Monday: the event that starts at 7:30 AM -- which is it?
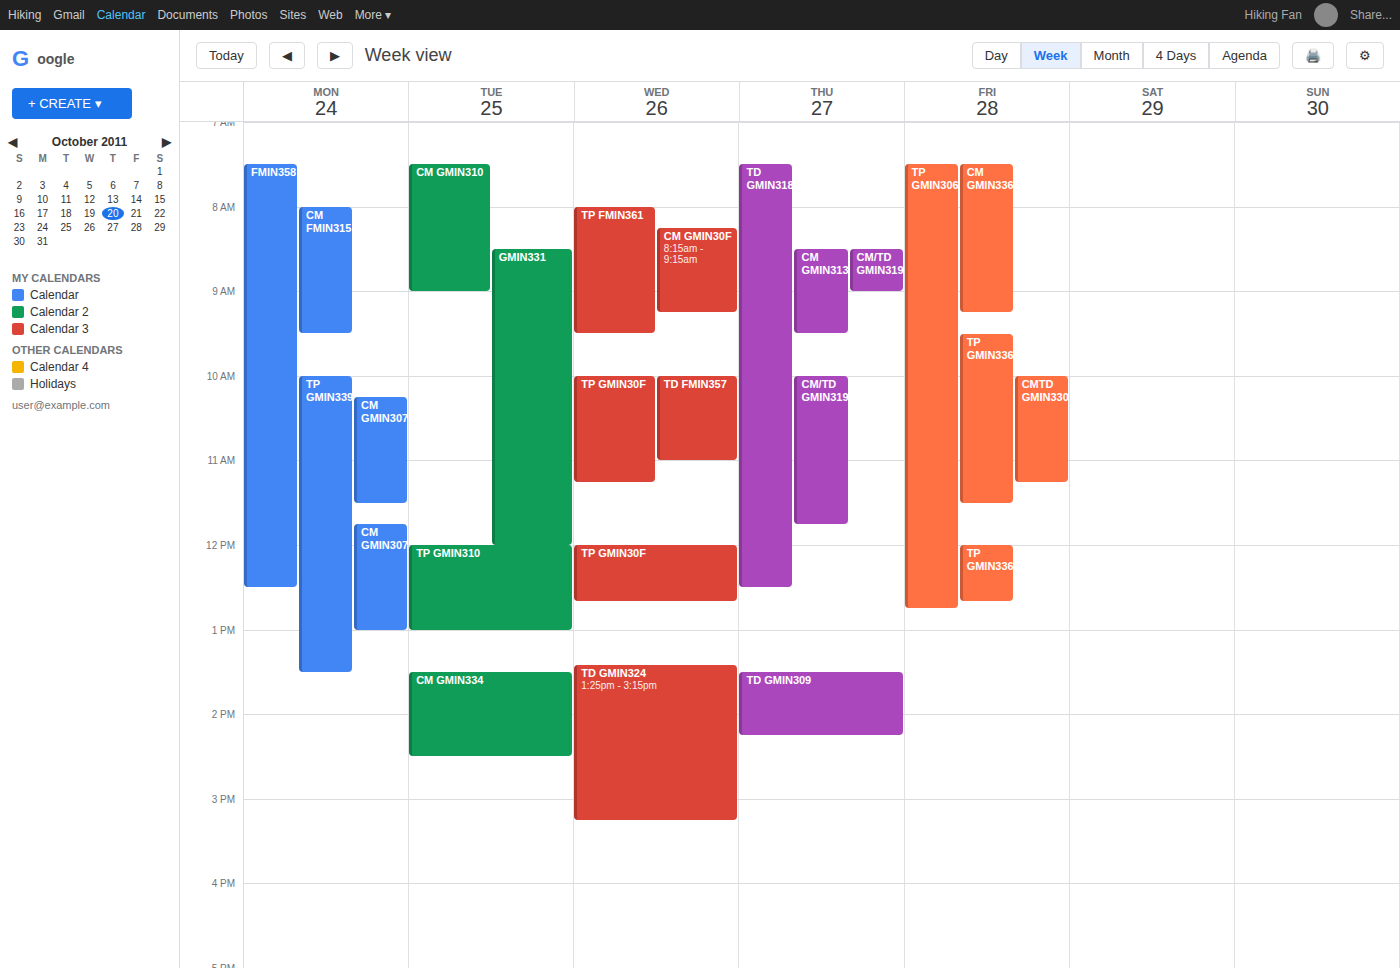
"FMIN358"